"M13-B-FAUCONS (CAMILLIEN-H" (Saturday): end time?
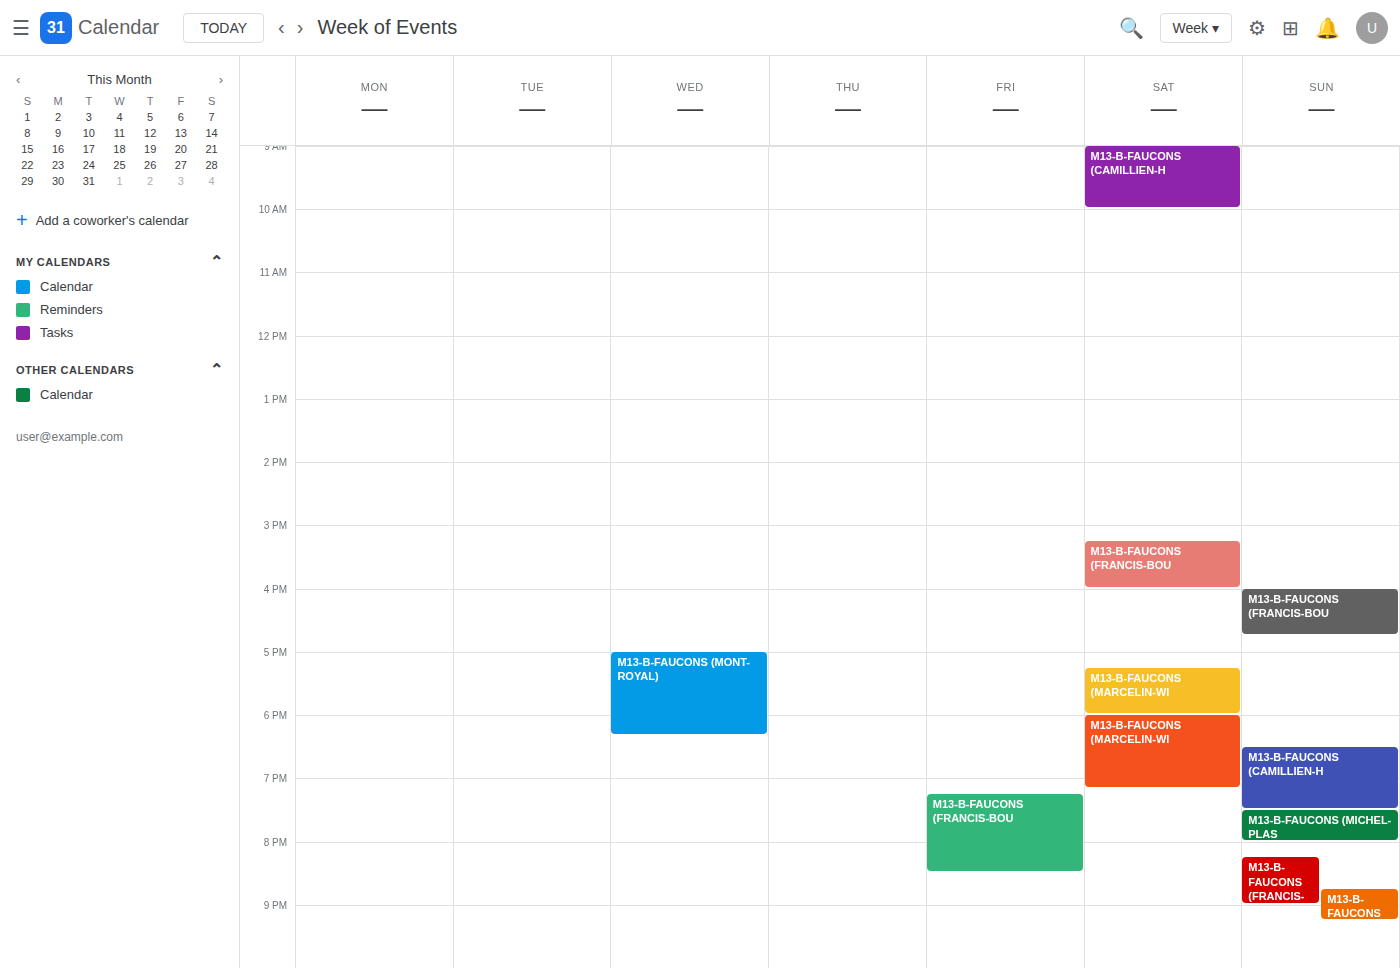
10:00 AM